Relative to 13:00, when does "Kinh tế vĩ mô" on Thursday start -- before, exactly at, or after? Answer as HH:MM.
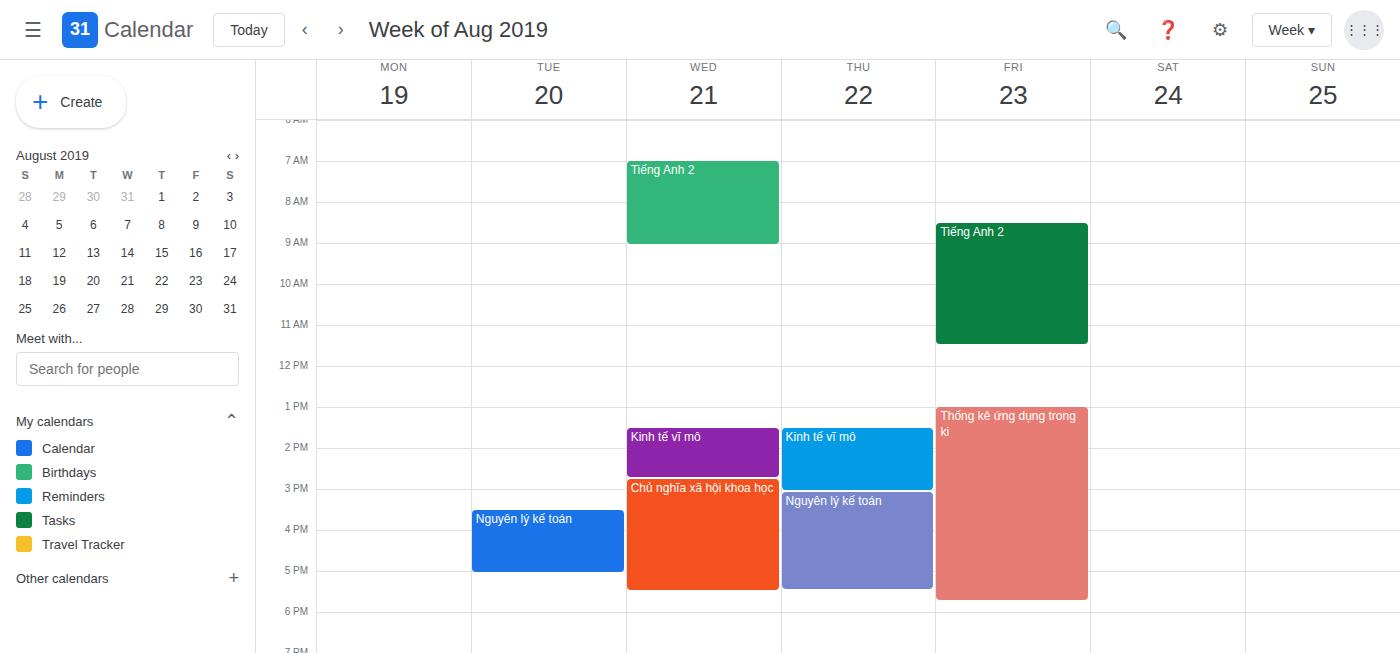
13:30 -- after 13:00, 30 minutes below the 13:00 line.